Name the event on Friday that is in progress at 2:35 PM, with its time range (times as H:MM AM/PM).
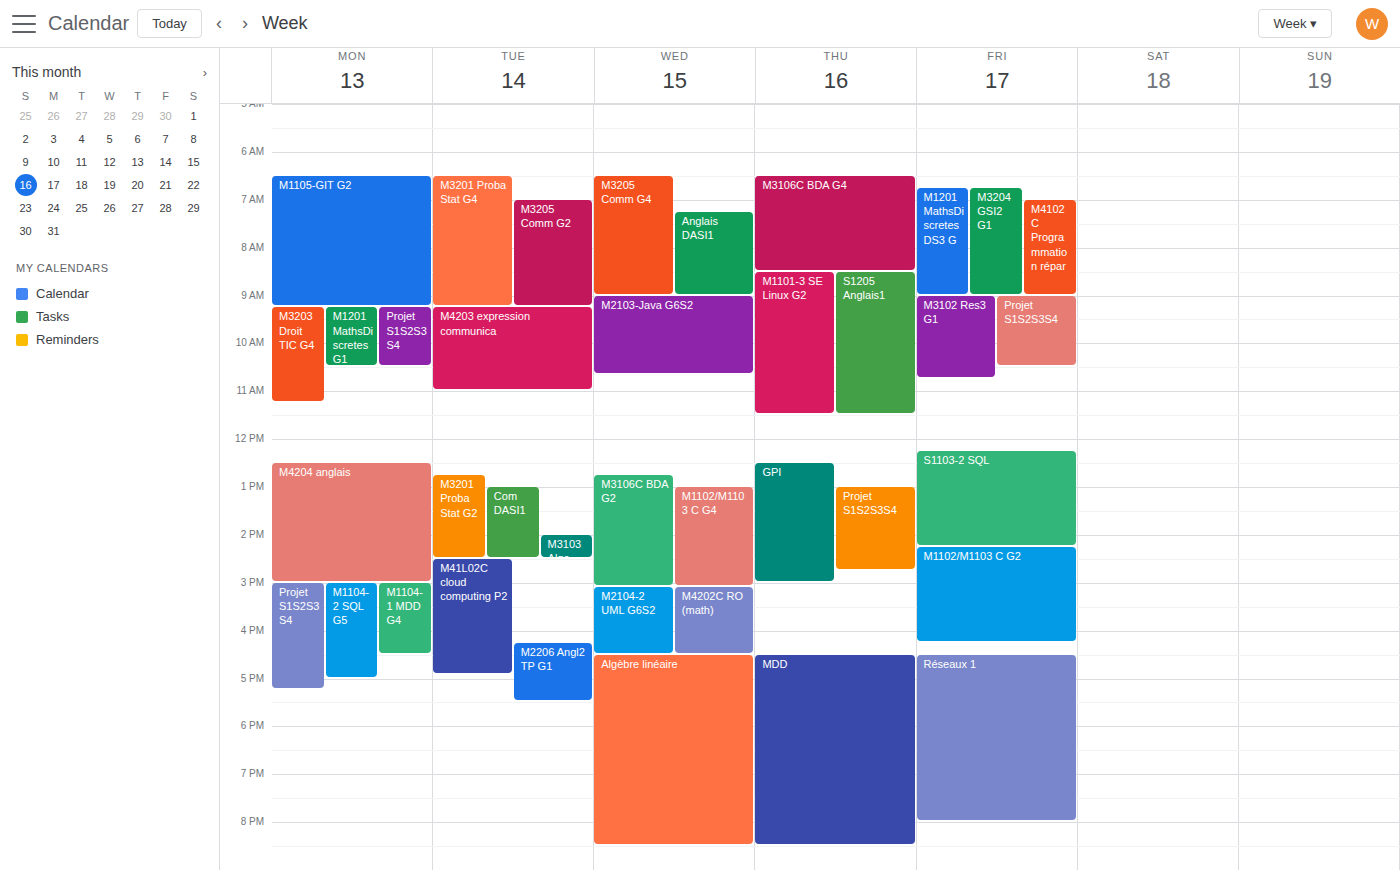
"M1102/M1103 C G2", 2:15 PM to 4:15 PM